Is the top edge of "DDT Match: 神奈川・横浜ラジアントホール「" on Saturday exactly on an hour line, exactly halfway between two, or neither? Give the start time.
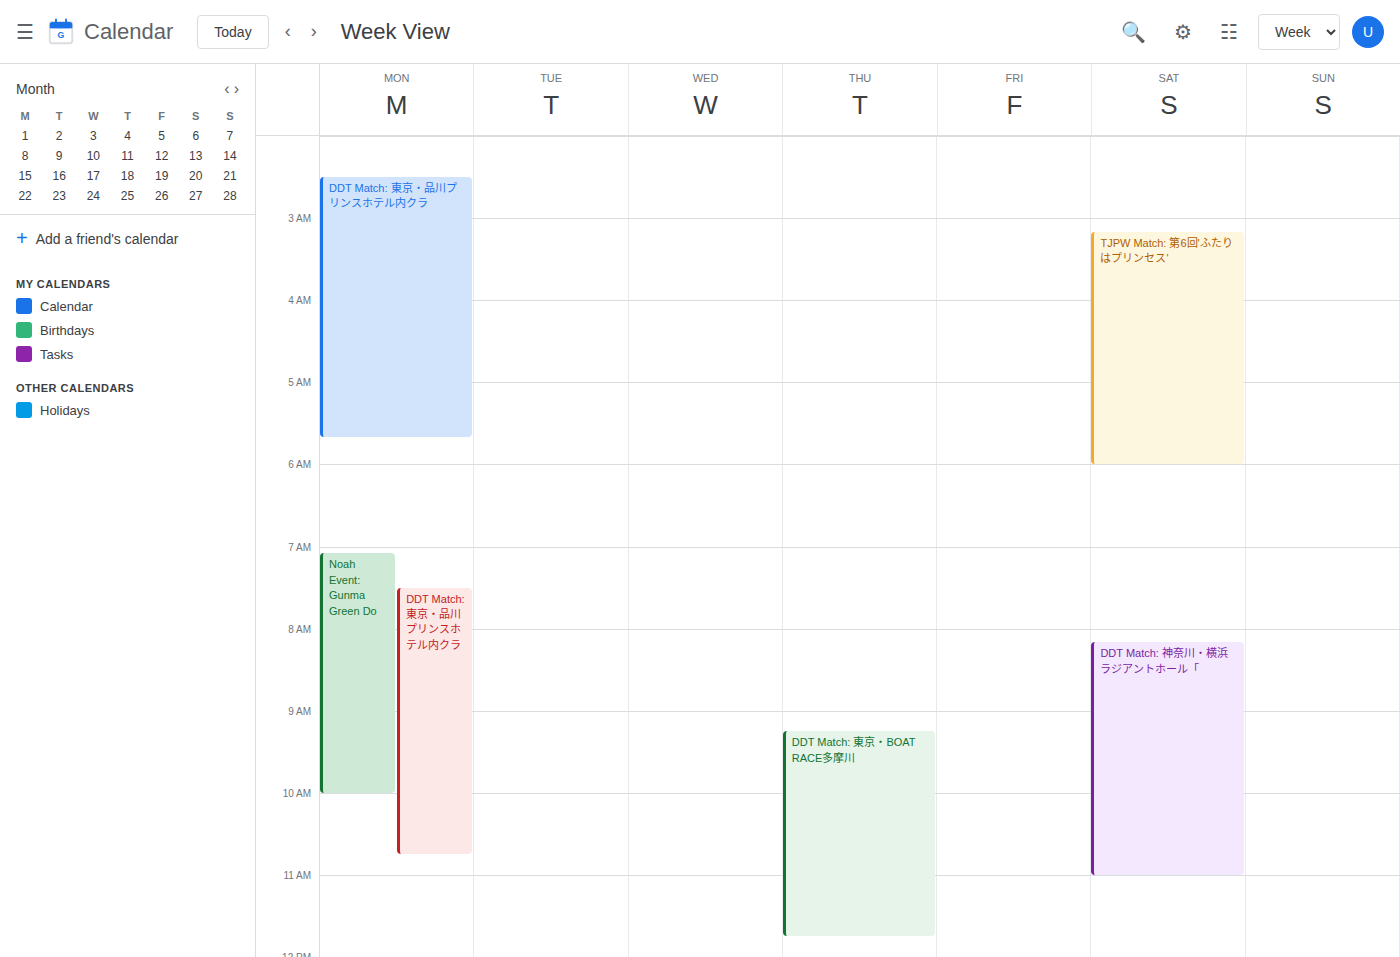
8:10 AM -- neither: 10 minutes below the 8 AM line and 50 minutes above the 9 AM line.